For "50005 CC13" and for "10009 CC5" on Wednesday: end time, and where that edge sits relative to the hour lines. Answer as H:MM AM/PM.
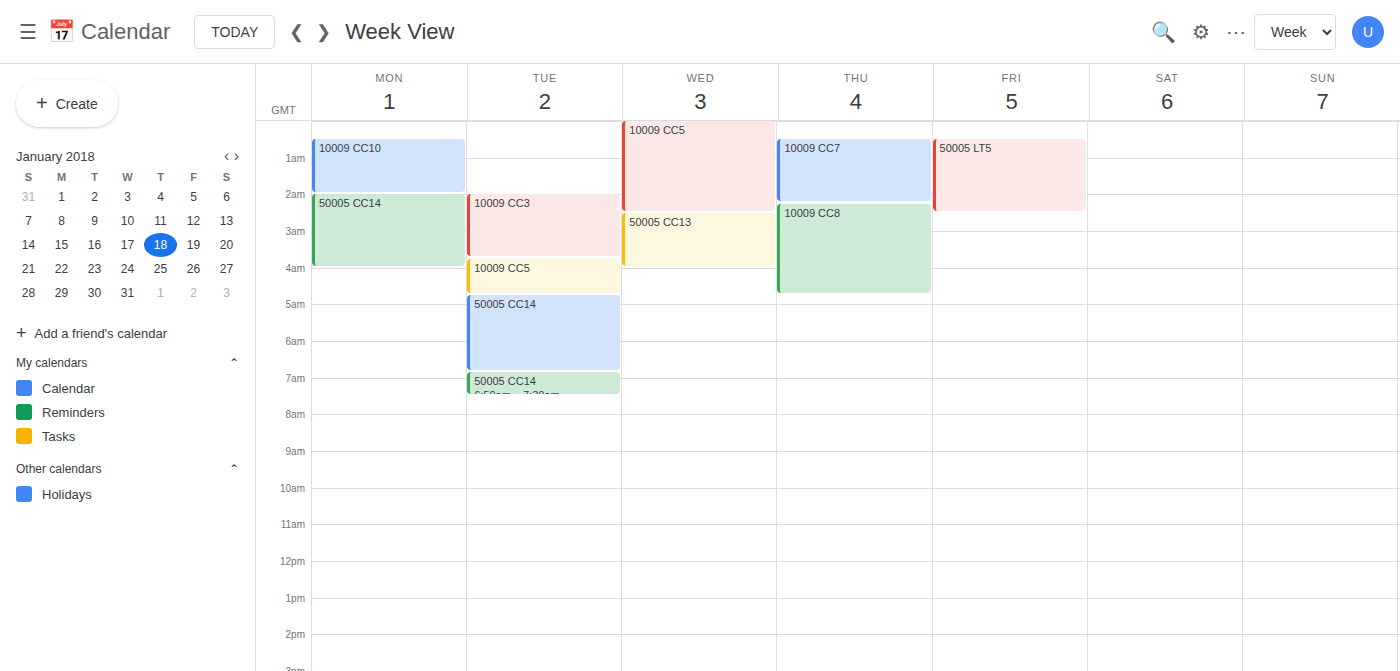
"50005 CC13": 4:00 AM, exactly on the 4 AM line. "10009 CC5": 2:30 AM, halfway between the 2 AM and 3 AM lines.